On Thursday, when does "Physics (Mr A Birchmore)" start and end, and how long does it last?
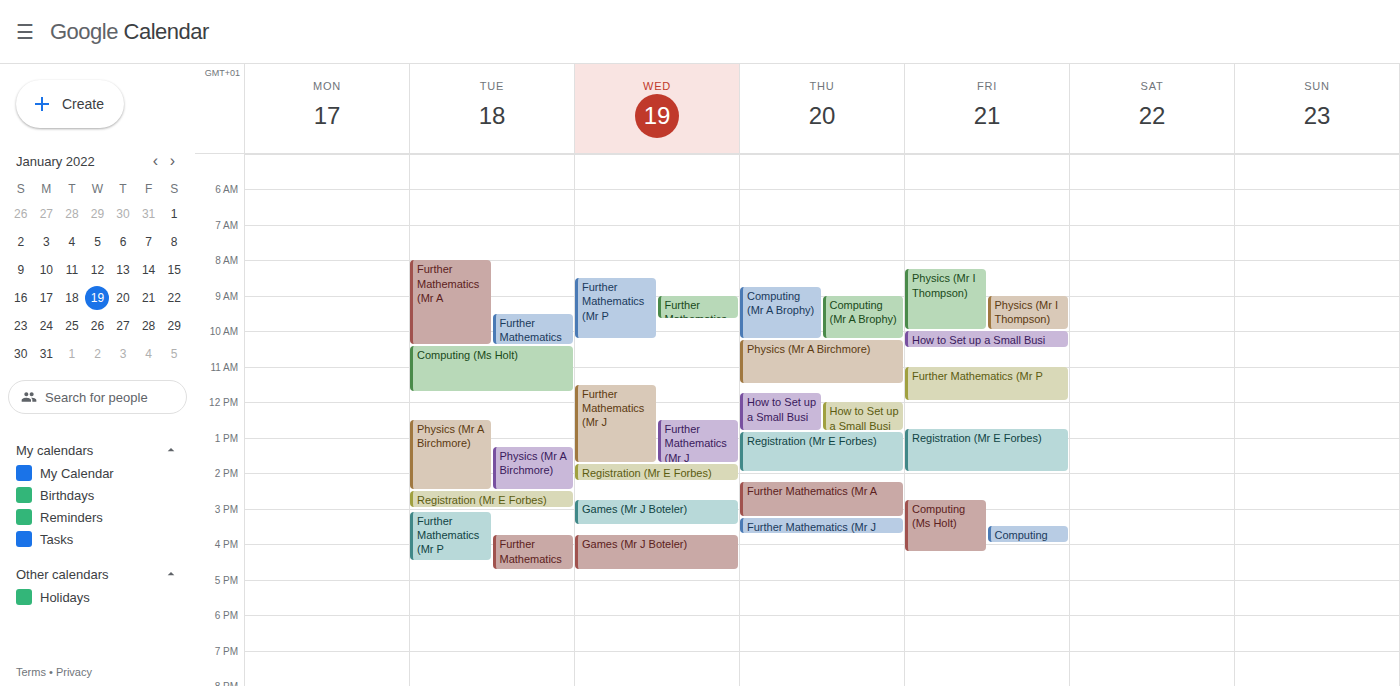
10:15 to 11:30, 1 hour 15 minutes